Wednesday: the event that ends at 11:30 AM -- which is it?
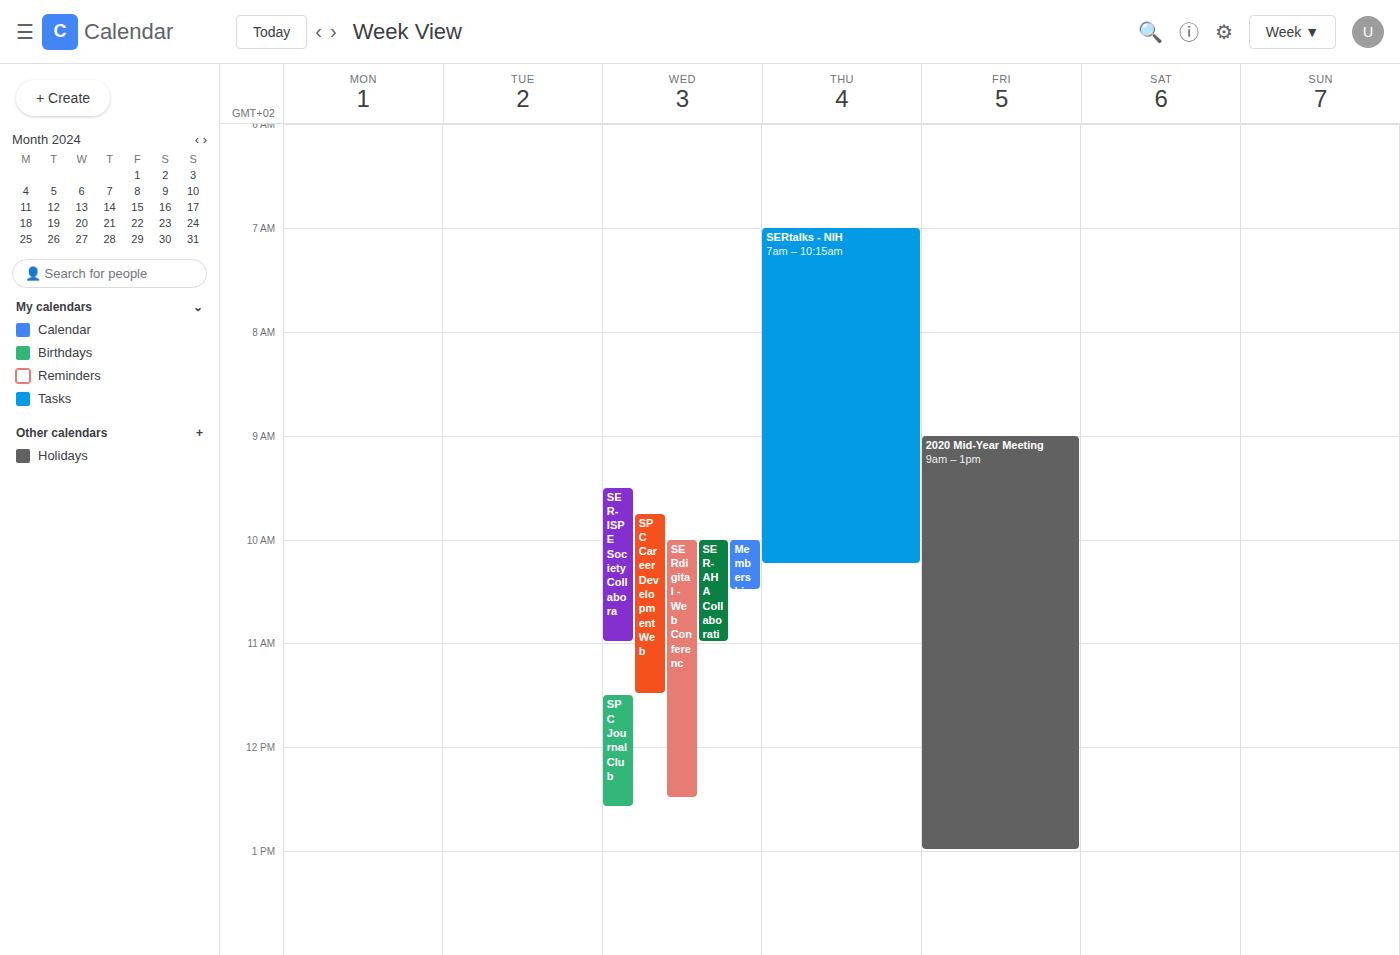
"SPC Career Development Web"